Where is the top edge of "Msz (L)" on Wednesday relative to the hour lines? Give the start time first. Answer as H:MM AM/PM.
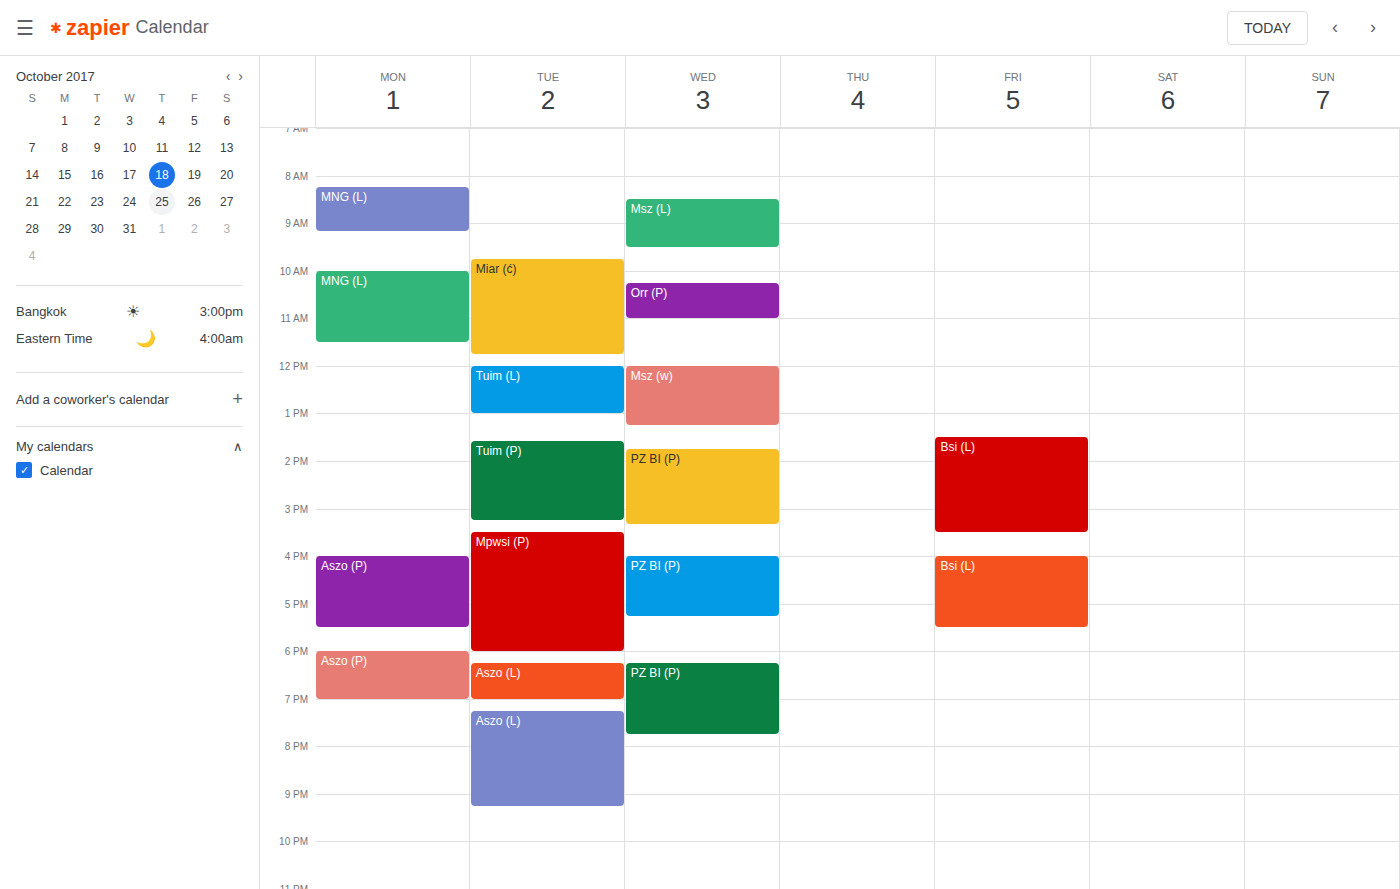
8:30 AM -- halfway between the 8 AM and 9 AM lines.